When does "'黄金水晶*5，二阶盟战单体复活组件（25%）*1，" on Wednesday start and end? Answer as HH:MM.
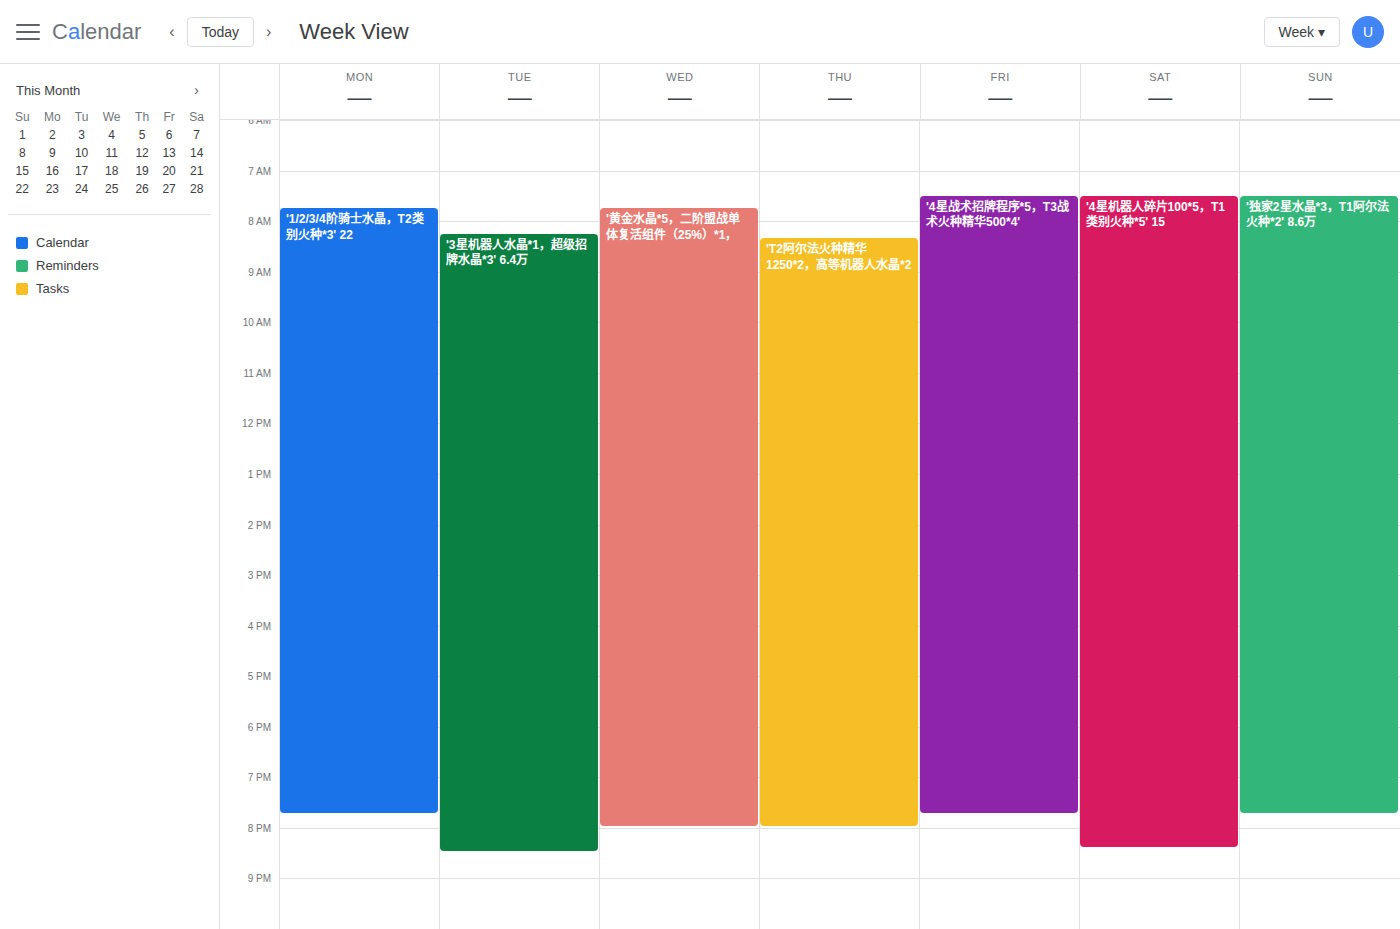
07:45 to 20:00